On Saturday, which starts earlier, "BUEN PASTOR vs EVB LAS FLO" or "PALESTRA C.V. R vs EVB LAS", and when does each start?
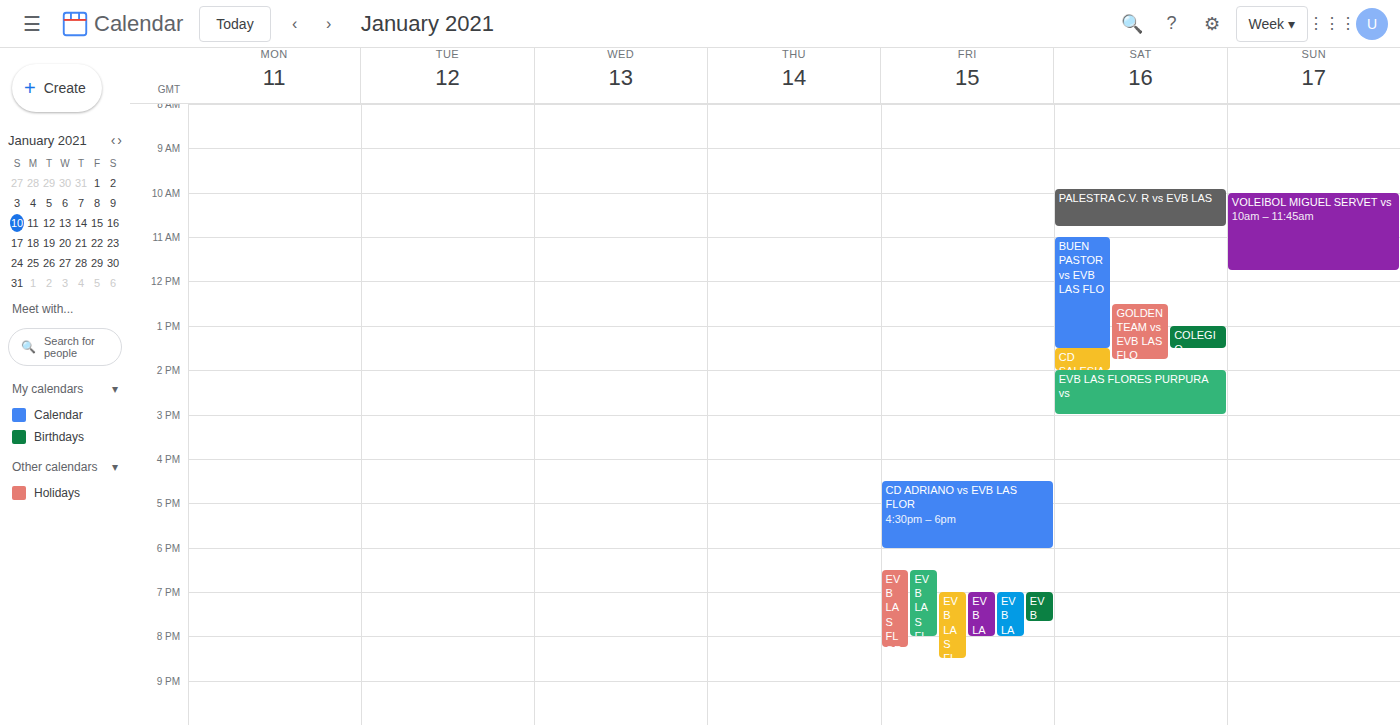
"PALESTRA C.V. R vs EVB LAS" 9:55 AM; "BUEN PASTOR vs EVB LAS FLO" 11:00 AM.